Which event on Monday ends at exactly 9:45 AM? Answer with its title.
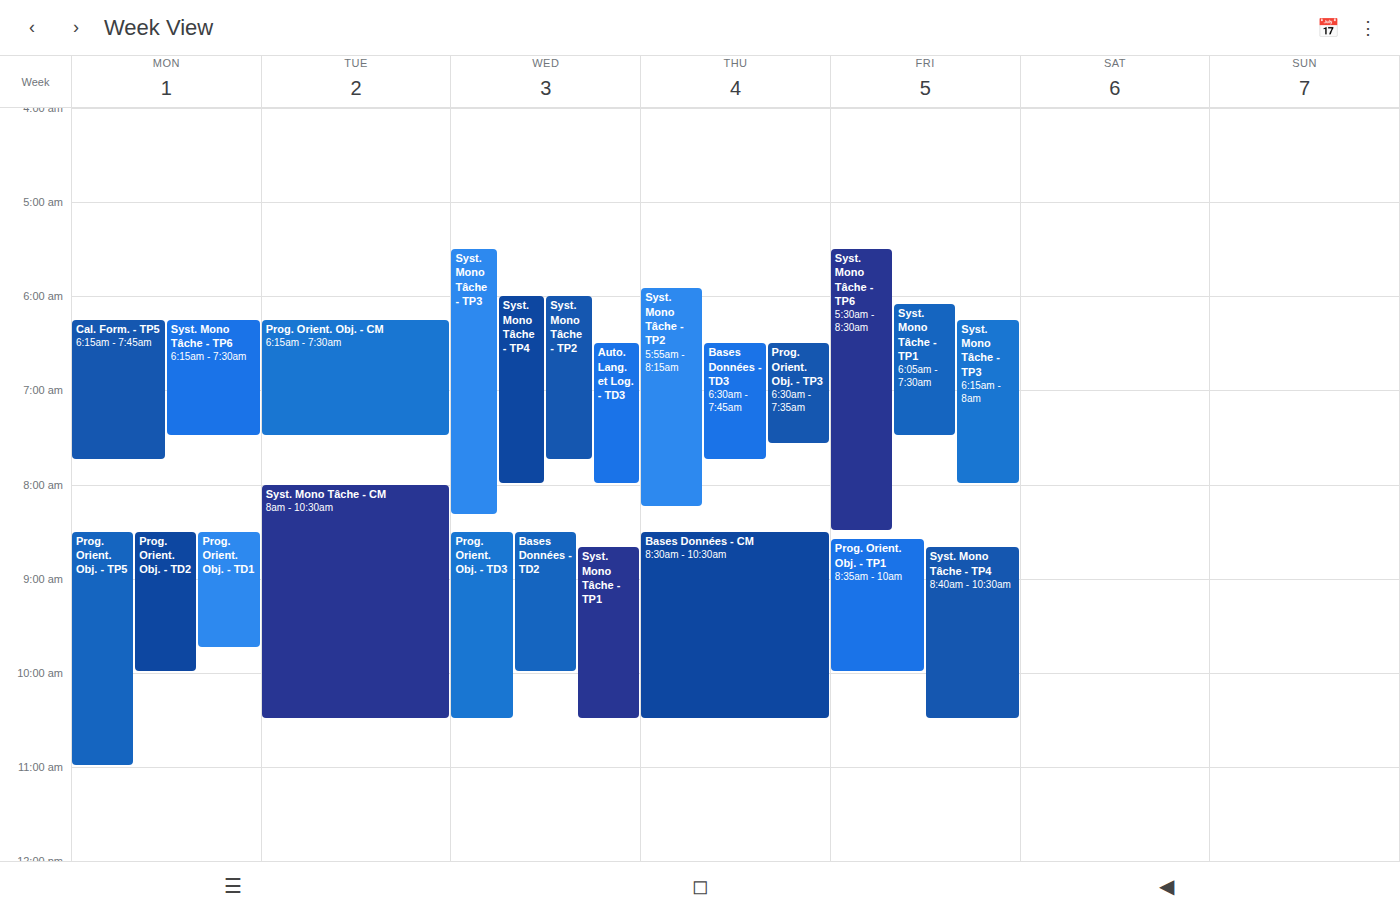
"Prog. Orient. Obj. - TD1"